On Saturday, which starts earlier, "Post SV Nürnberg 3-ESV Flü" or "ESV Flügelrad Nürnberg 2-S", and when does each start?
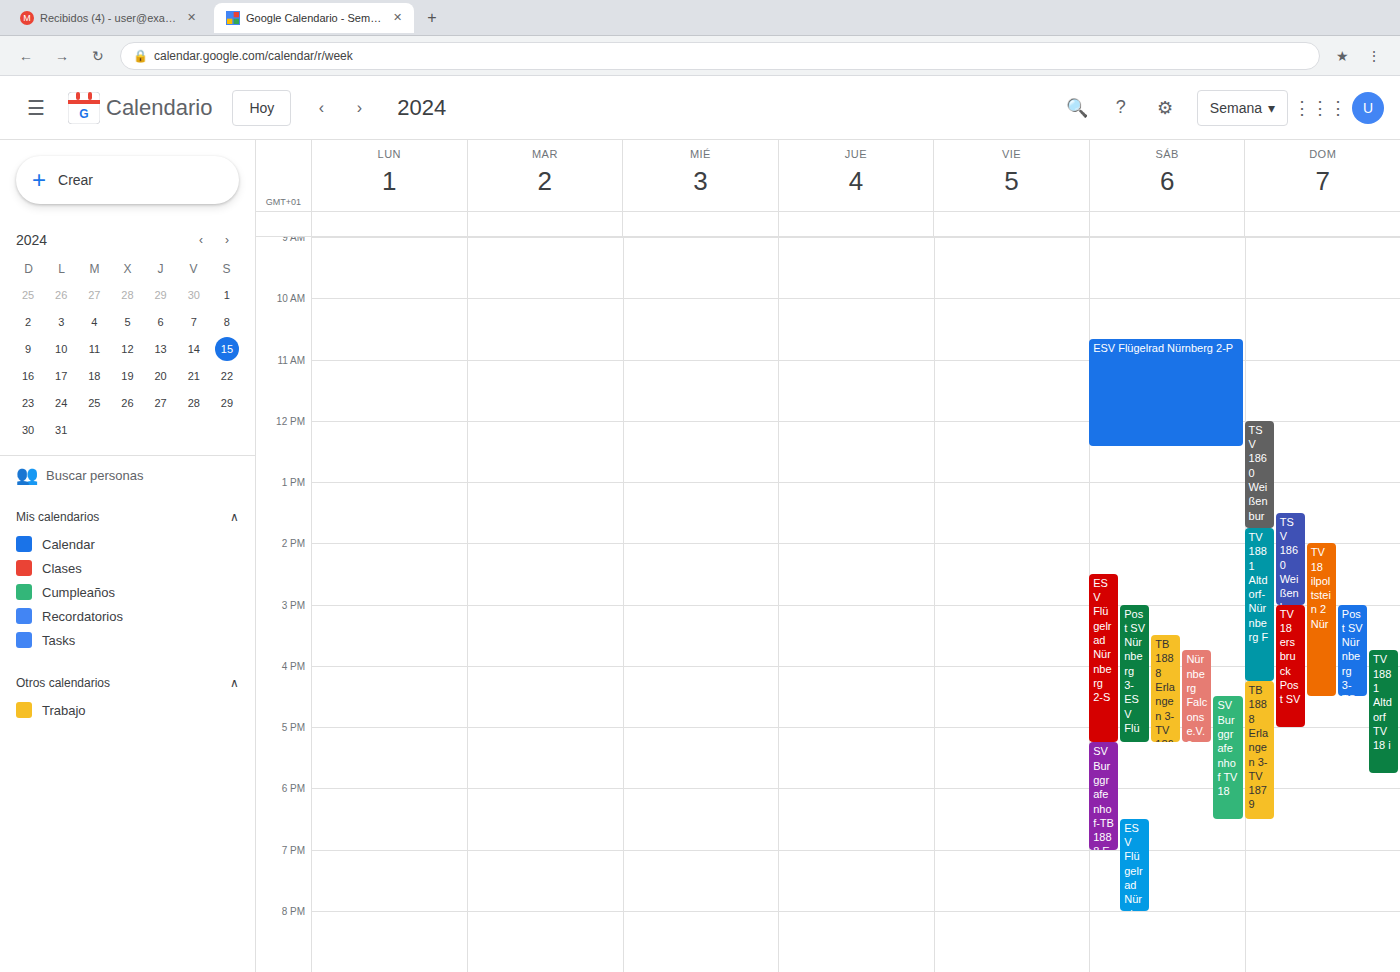
"ESV Flügelrad Nürnberg 2-S" 2:30 PM; "Post SV Nürnberg 3-ESV Flü" 3:00 PM.